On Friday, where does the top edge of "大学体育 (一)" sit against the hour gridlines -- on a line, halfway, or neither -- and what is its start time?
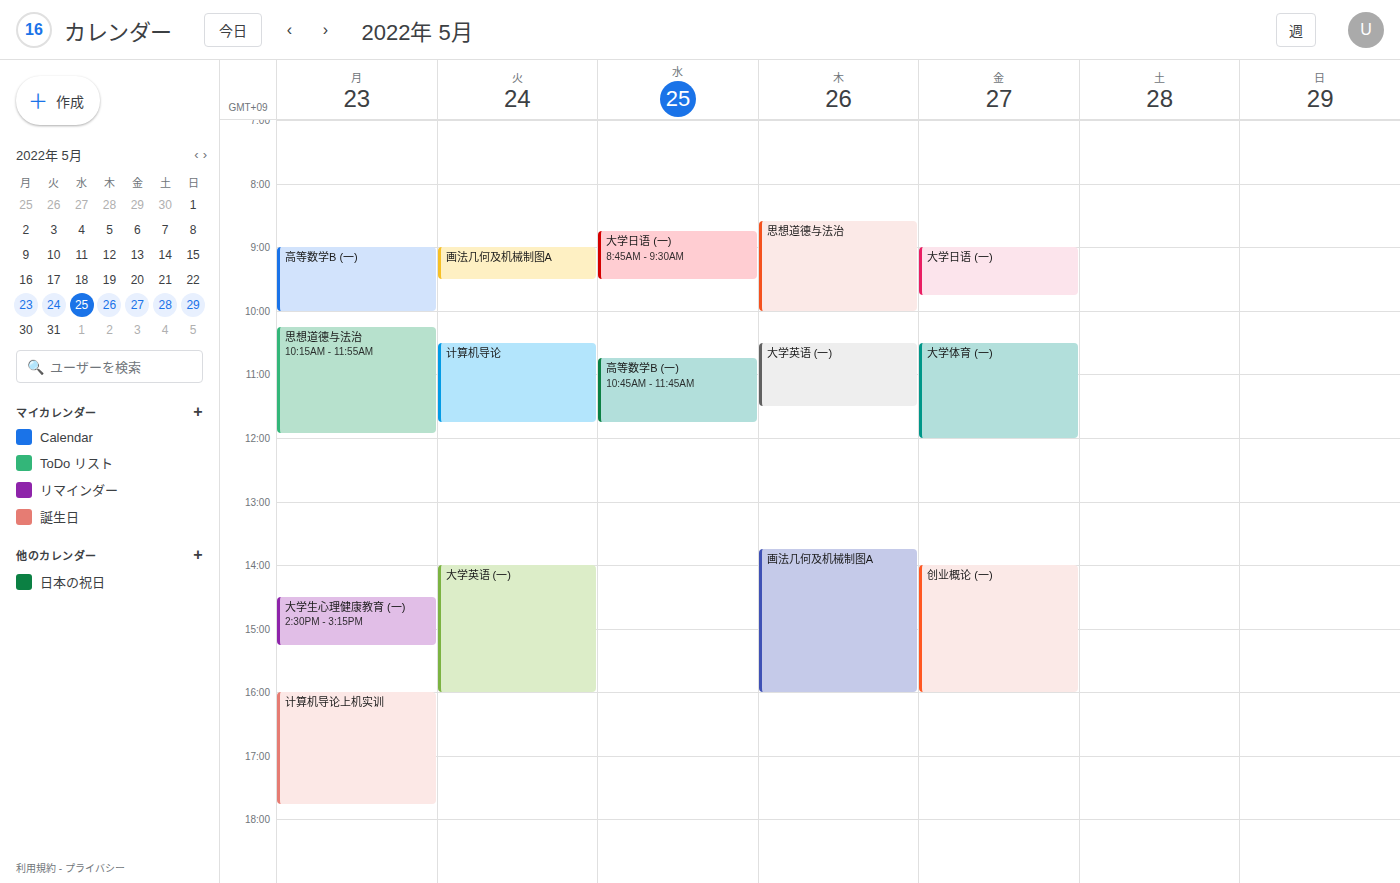
10:30 AM -- halfway between the 10 AM and 11 AM lines.